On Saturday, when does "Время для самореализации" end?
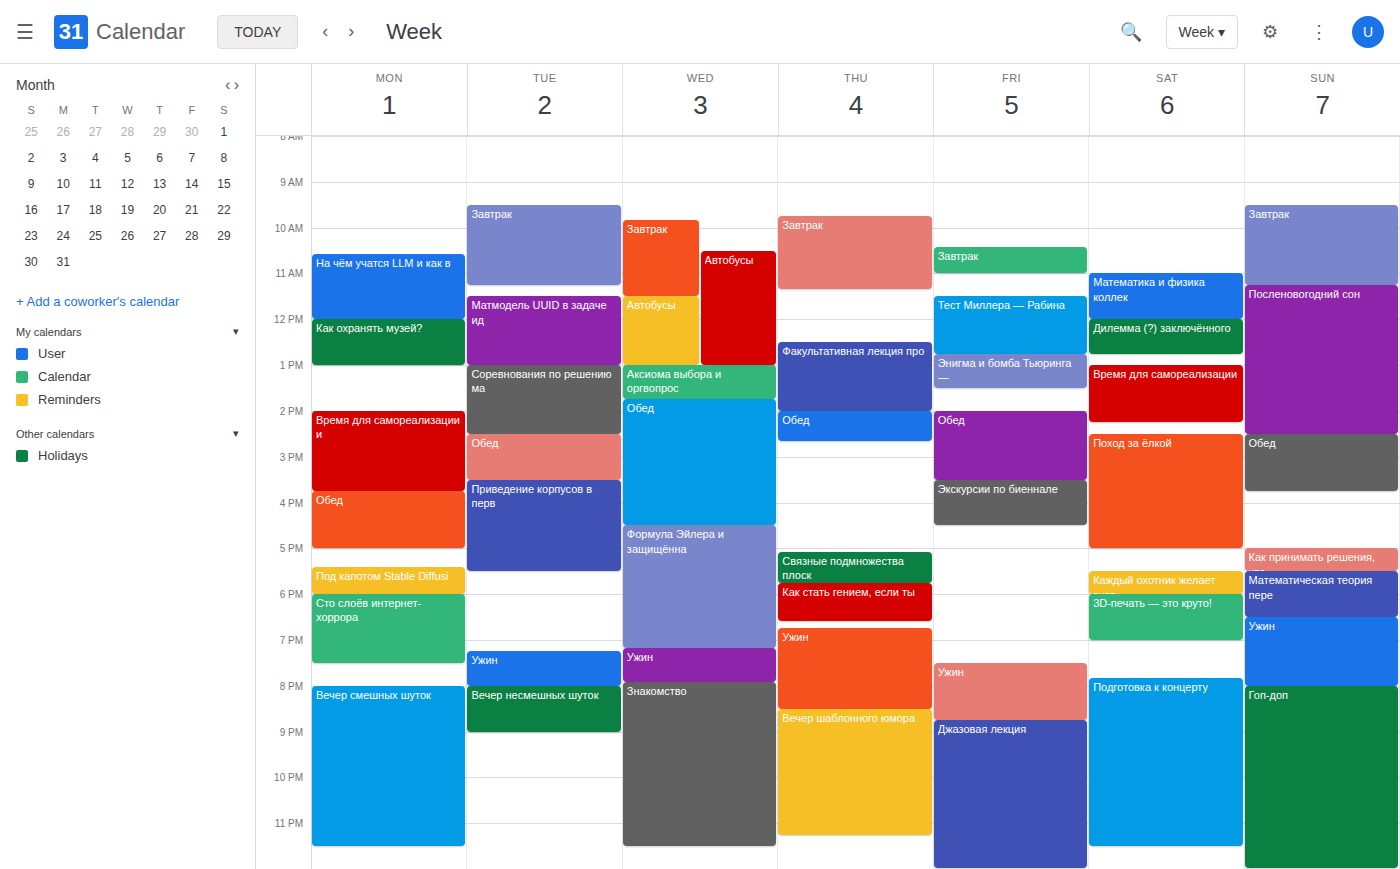
14:15